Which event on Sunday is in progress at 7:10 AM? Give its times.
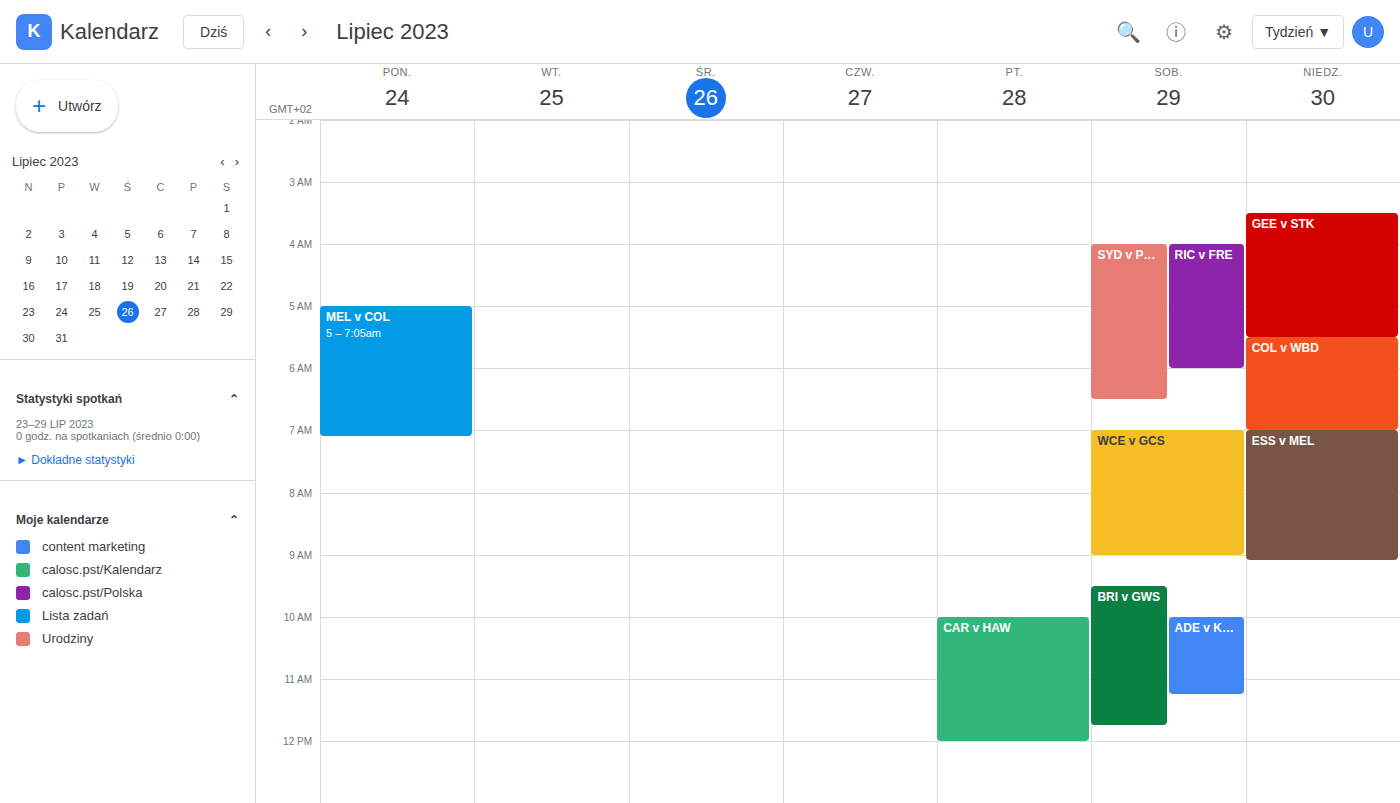
"ESS v MEL", 7:00 AM to 9:05 AM